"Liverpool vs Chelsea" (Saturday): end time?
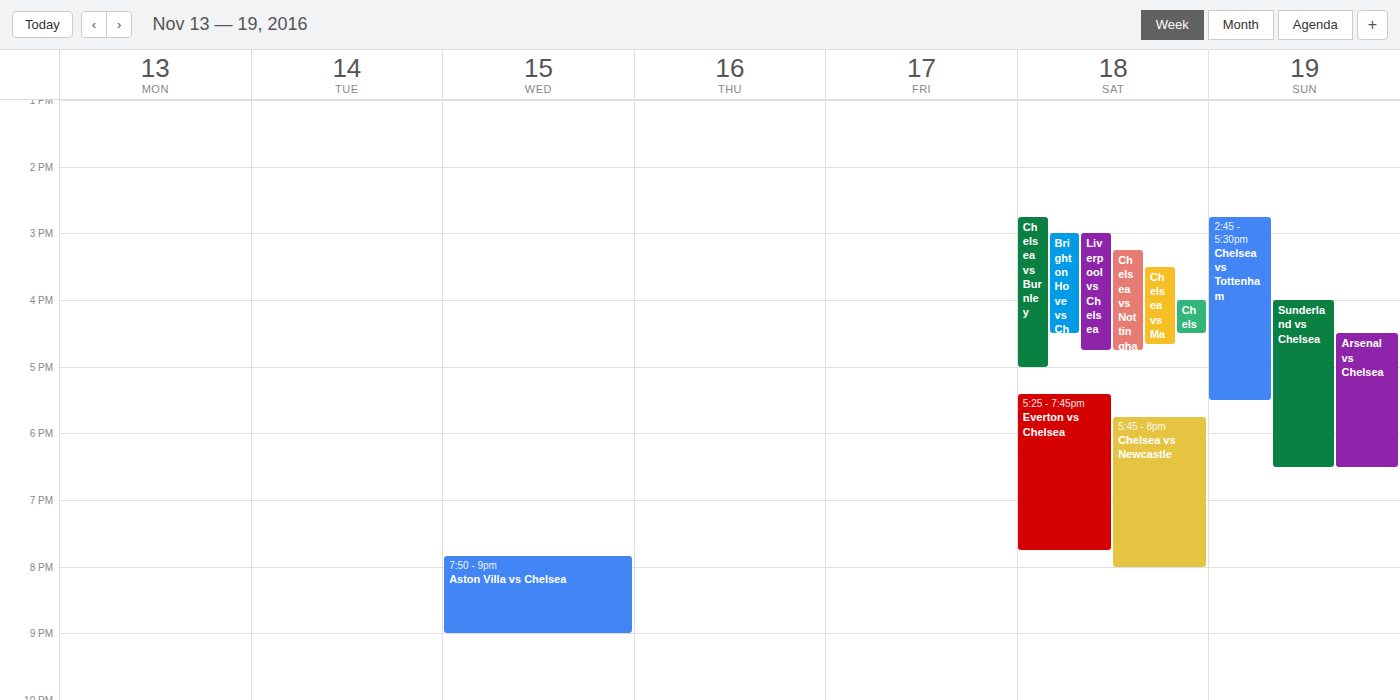
4:45 PM